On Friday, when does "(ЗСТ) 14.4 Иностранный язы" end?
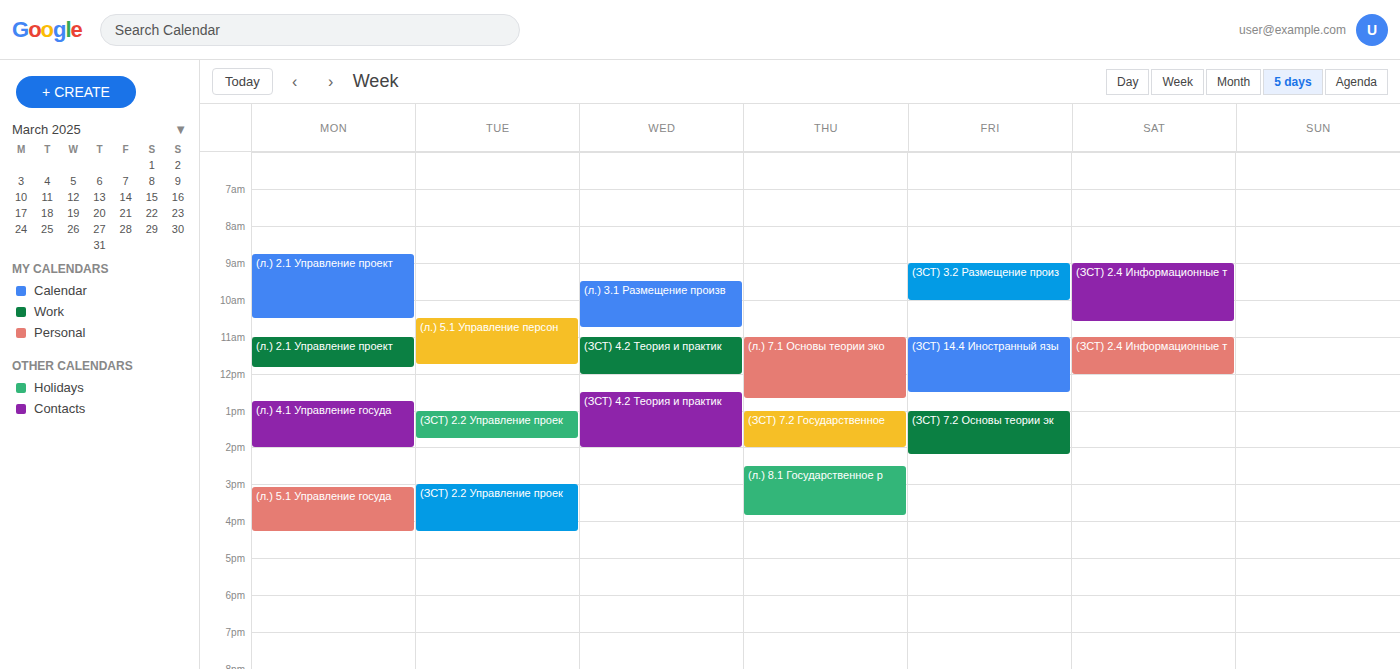
12:30